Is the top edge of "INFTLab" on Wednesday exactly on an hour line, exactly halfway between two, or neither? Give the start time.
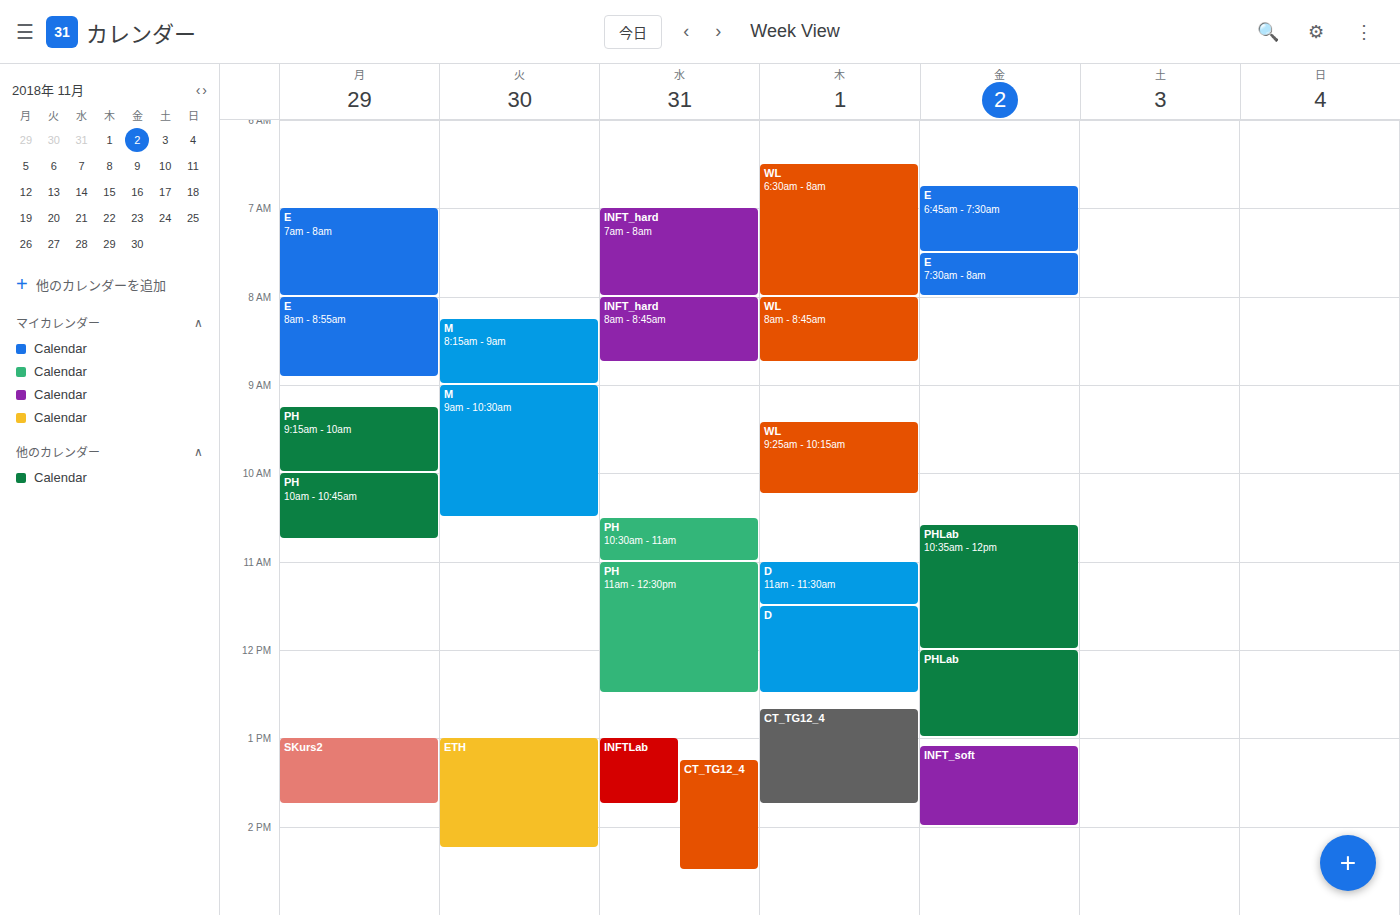
1:00 PM -- exactly on the 1 PM line.